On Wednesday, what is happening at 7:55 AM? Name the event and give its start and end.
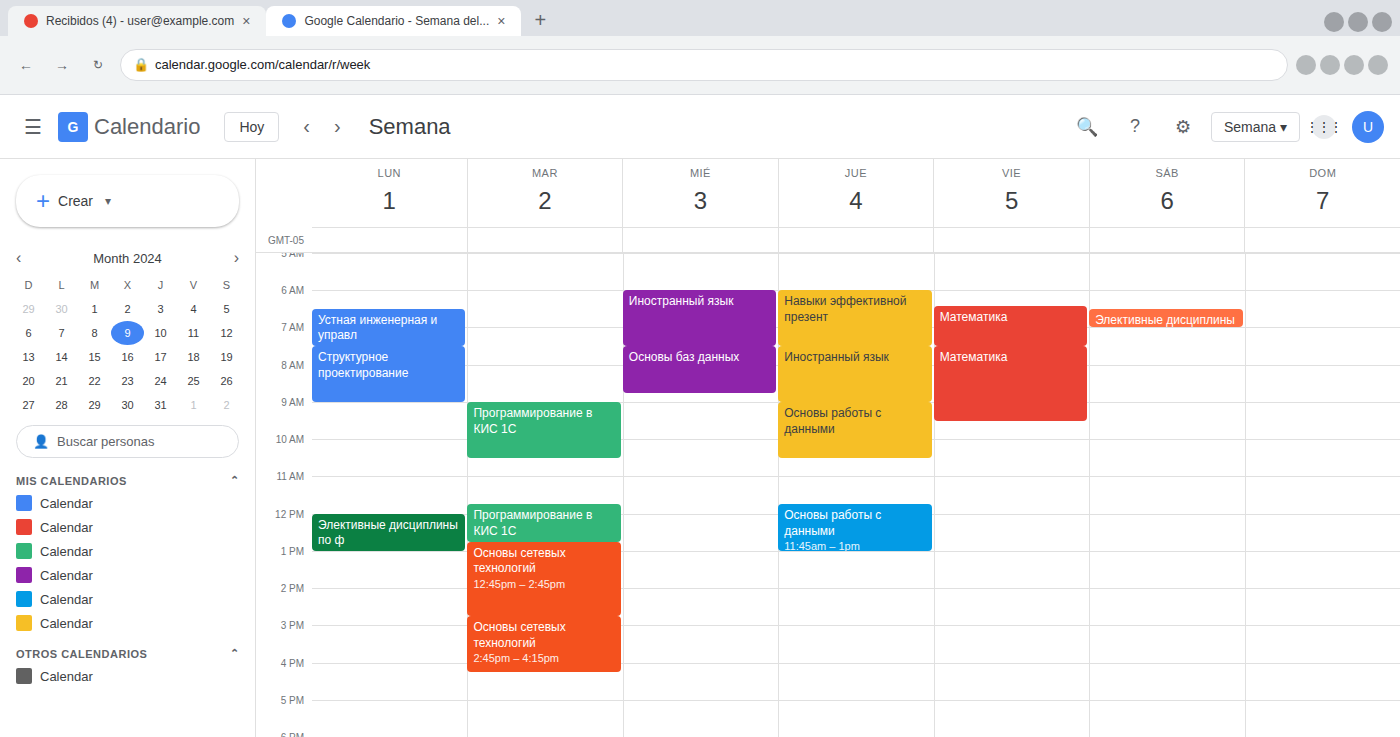
"Основы баз данных", 7:30 AM to 8:45 AM